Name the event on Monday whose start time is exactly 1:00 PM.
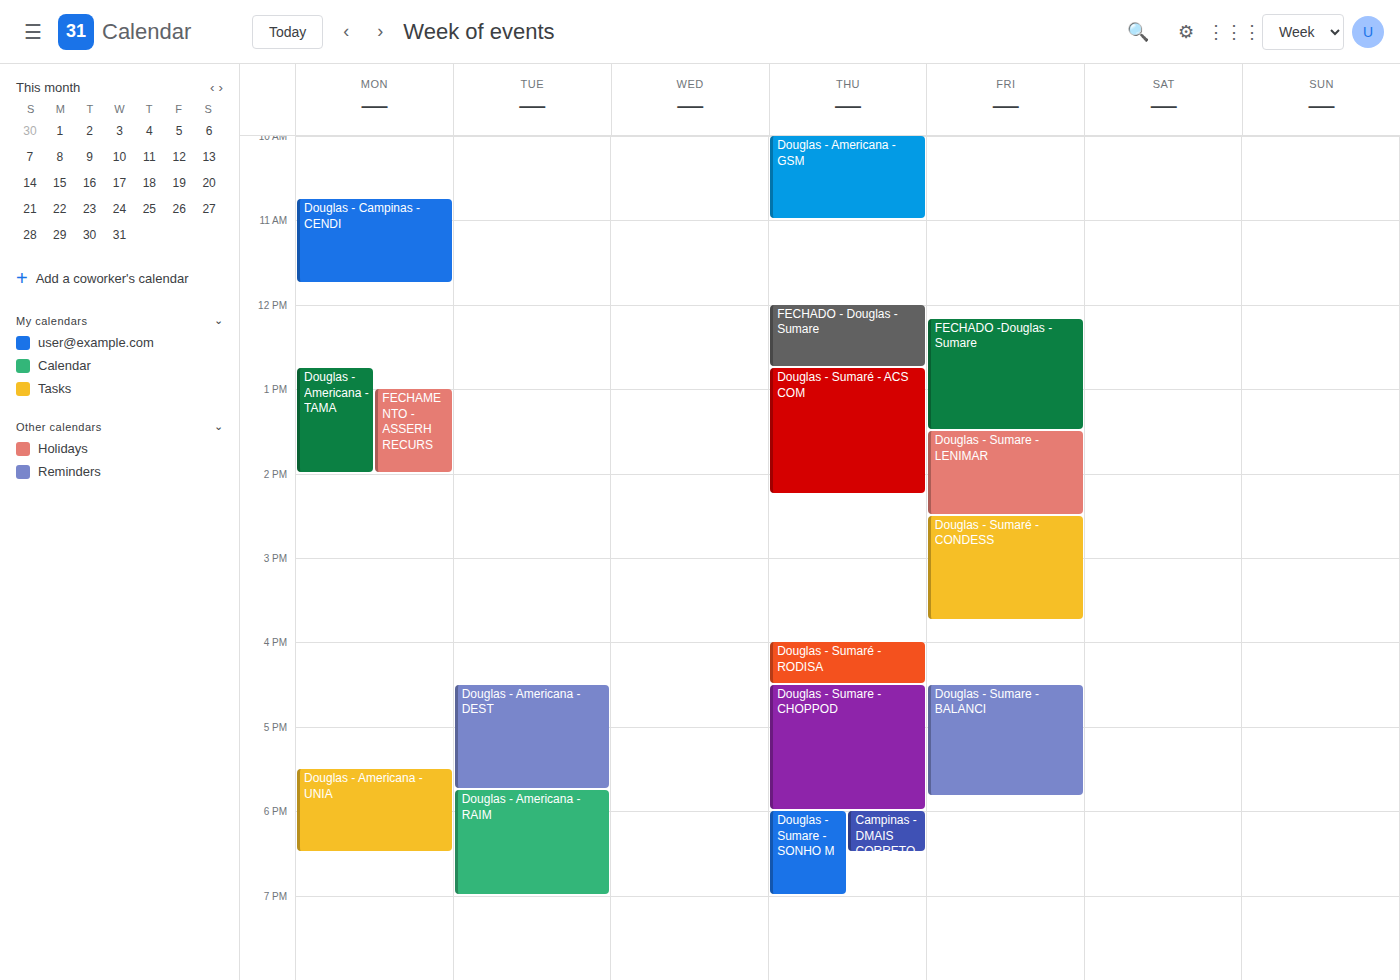
"FECHAMENTO - ASSERH RECURS"